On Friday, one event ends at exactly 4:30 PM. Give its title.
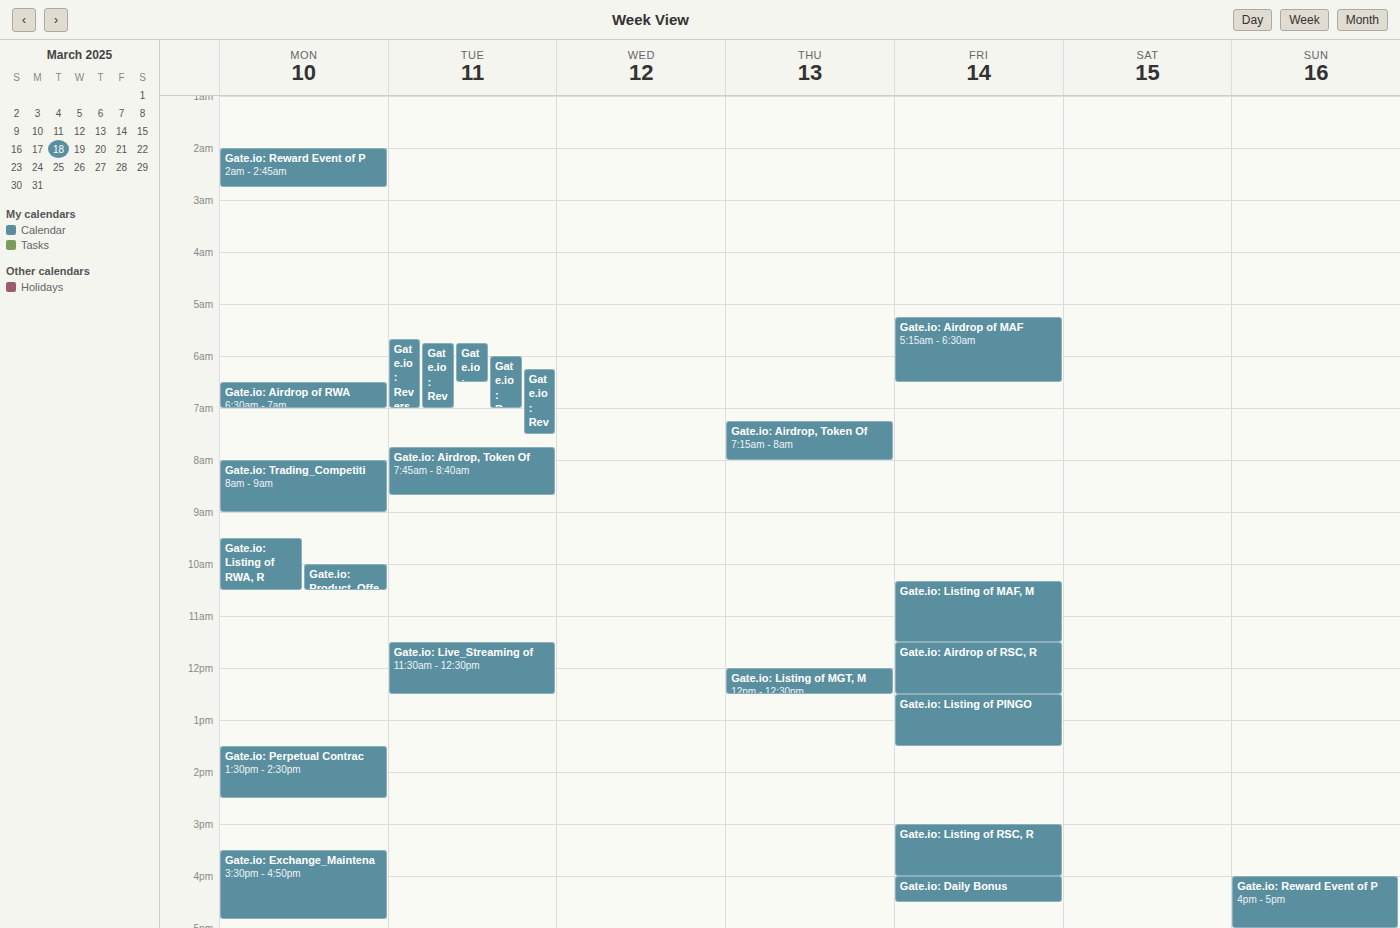
"Gate.io: Daily Bonus"